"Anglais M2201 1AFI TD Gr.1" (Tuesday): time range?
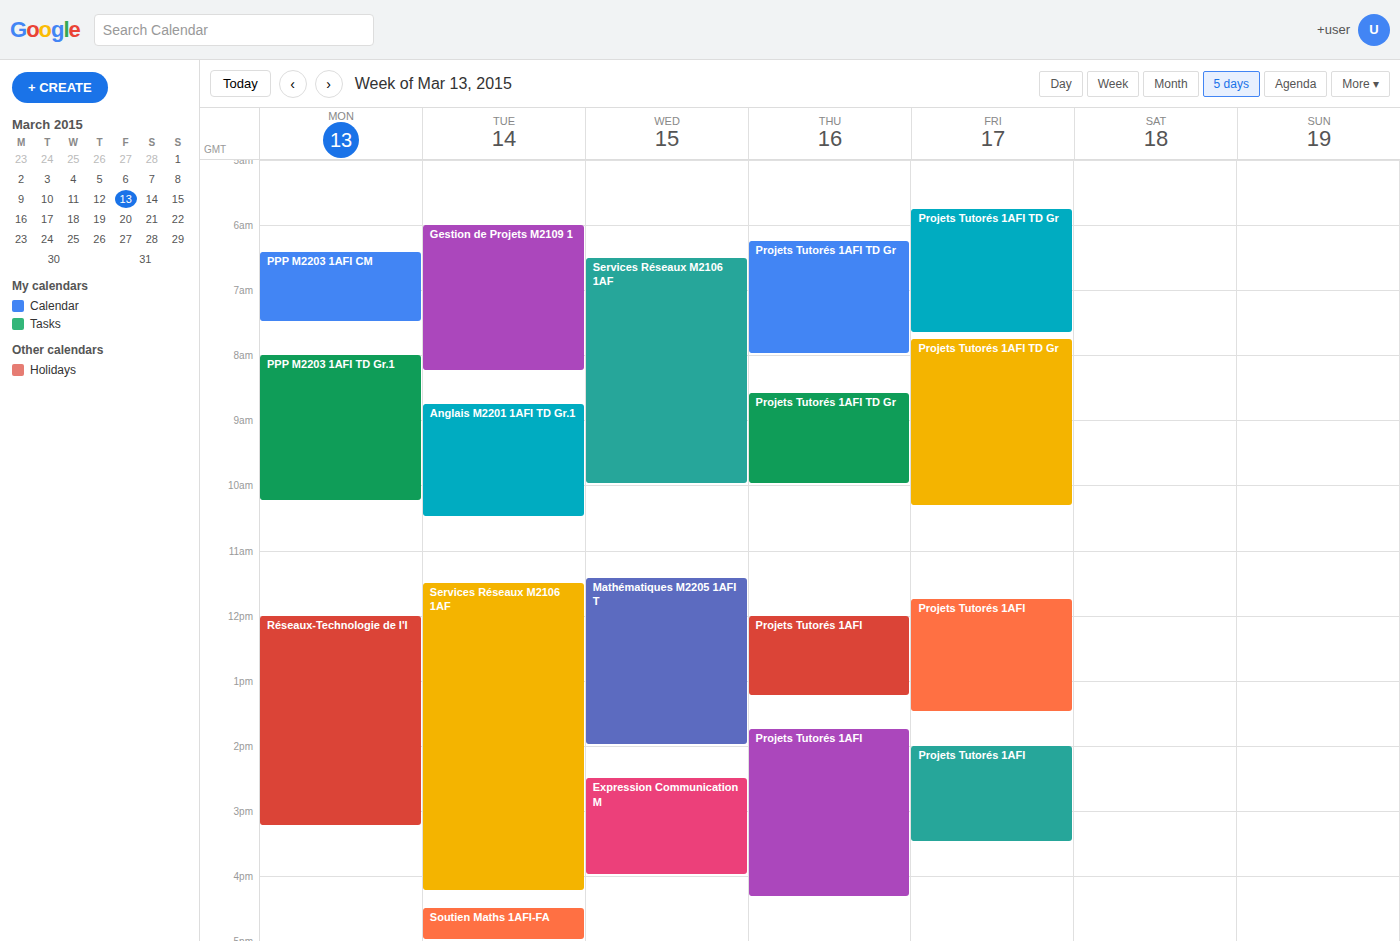
8:45 AM to 10:30 AM